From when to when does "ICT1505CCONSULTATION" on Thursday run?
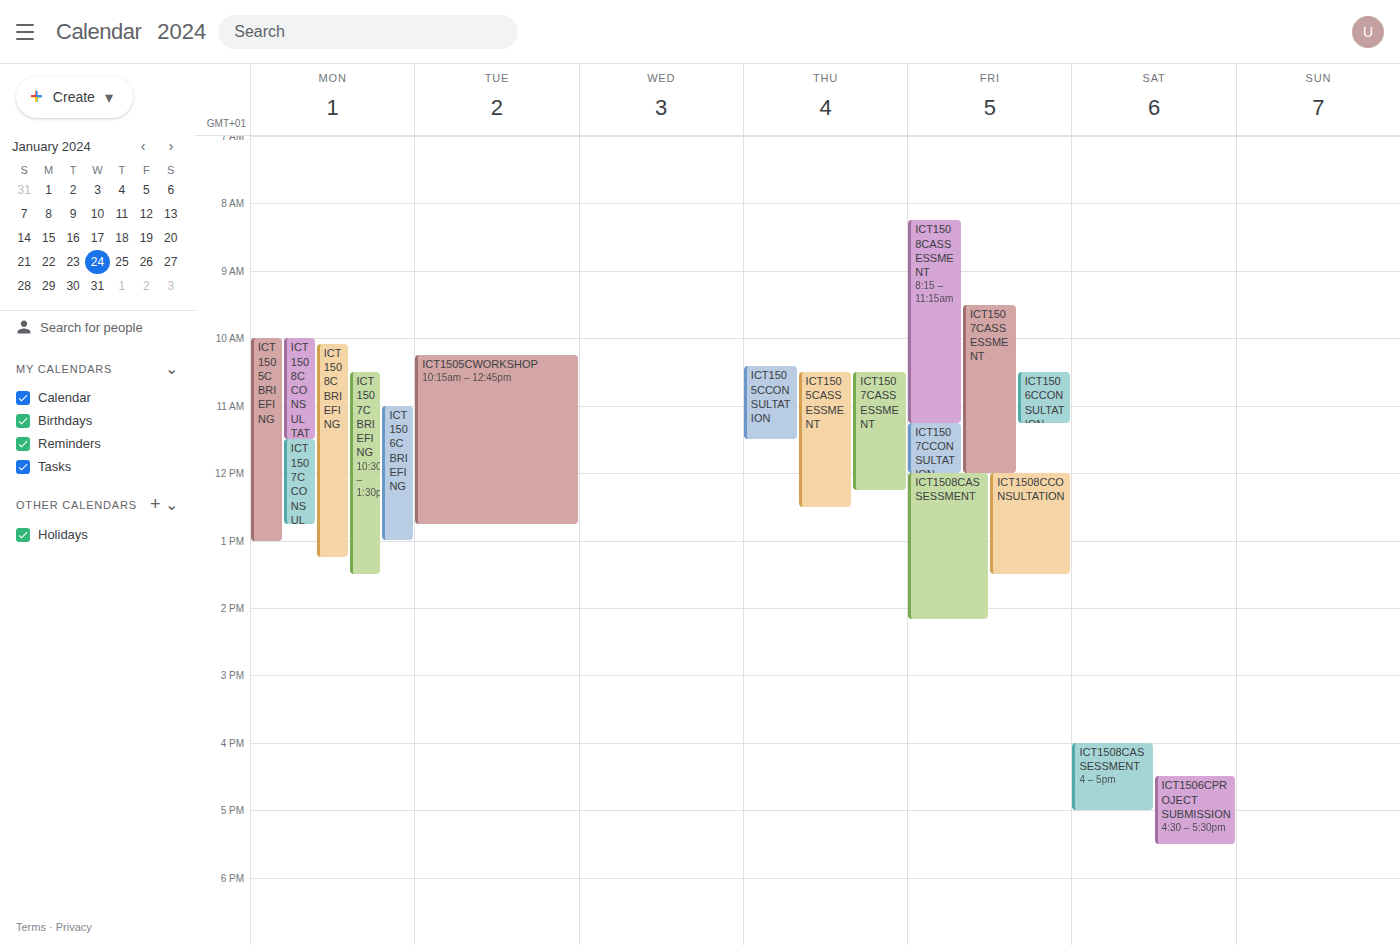
10:25 AM to 11:30 AM